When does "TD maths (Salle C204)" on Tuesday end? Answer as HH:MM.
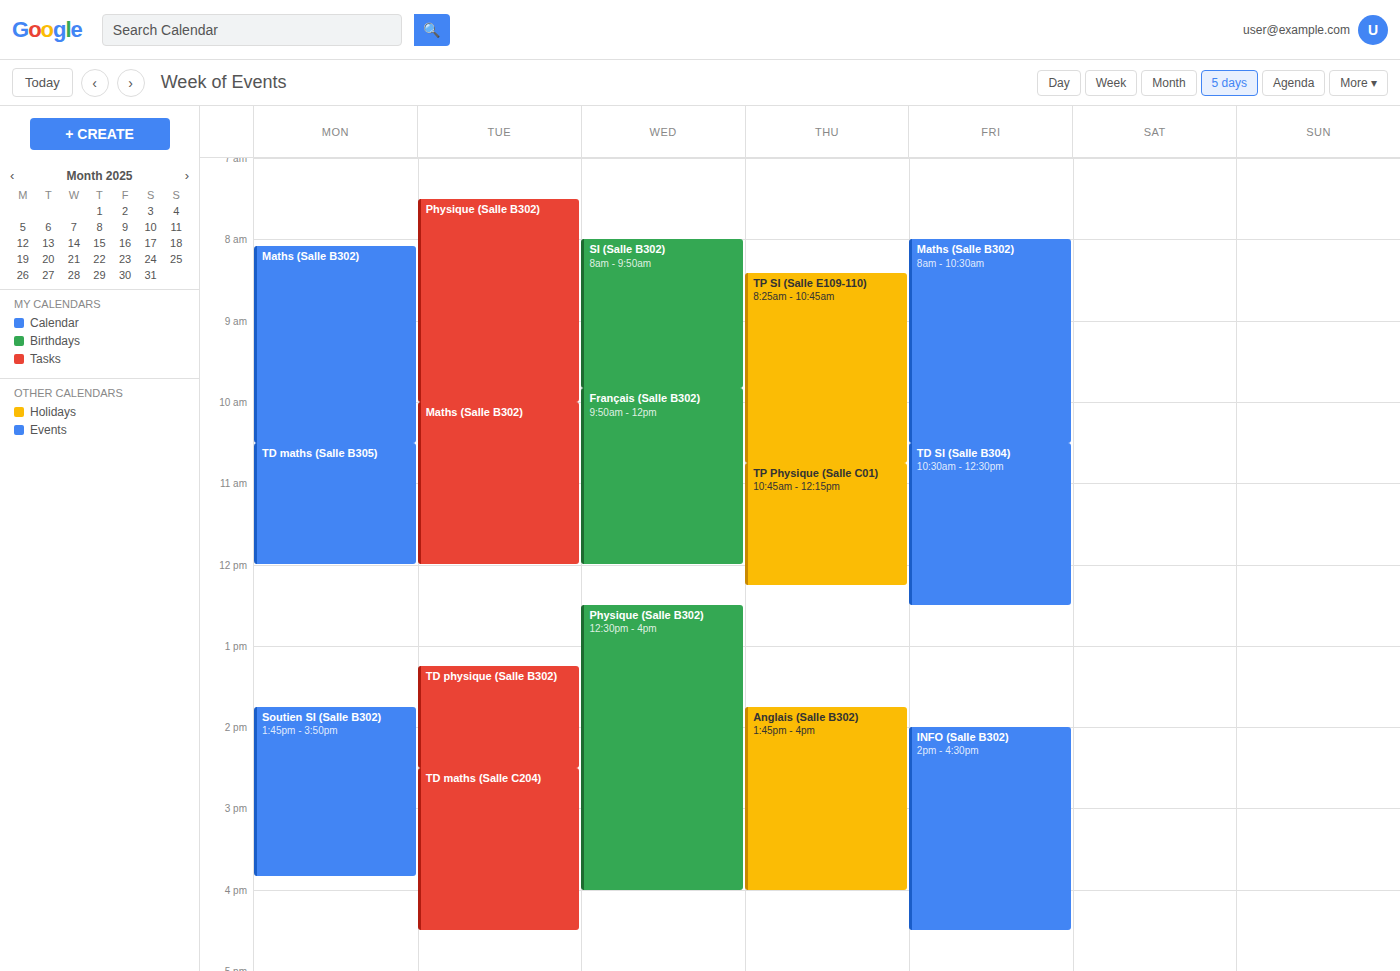
16:30